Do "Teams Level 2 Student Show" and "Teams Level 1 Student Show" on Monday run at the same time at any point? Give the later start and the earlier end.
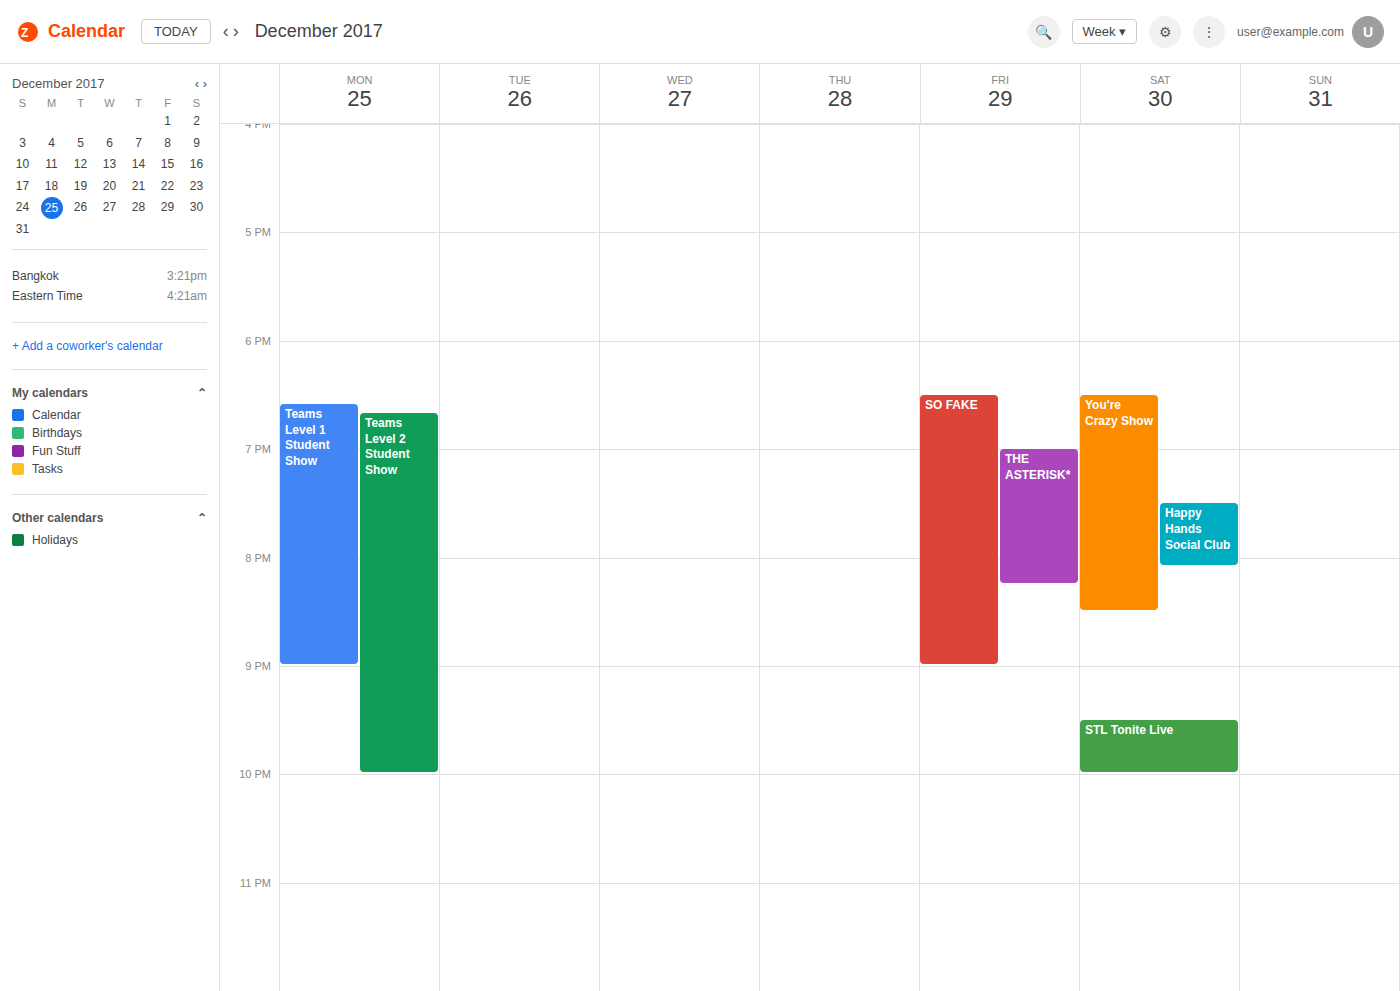
"Teams Level 2 Student Show" starts at 6:40 PM, before "Teams Level 1 Student Show" ends at 9:00 PM -- they overlap.